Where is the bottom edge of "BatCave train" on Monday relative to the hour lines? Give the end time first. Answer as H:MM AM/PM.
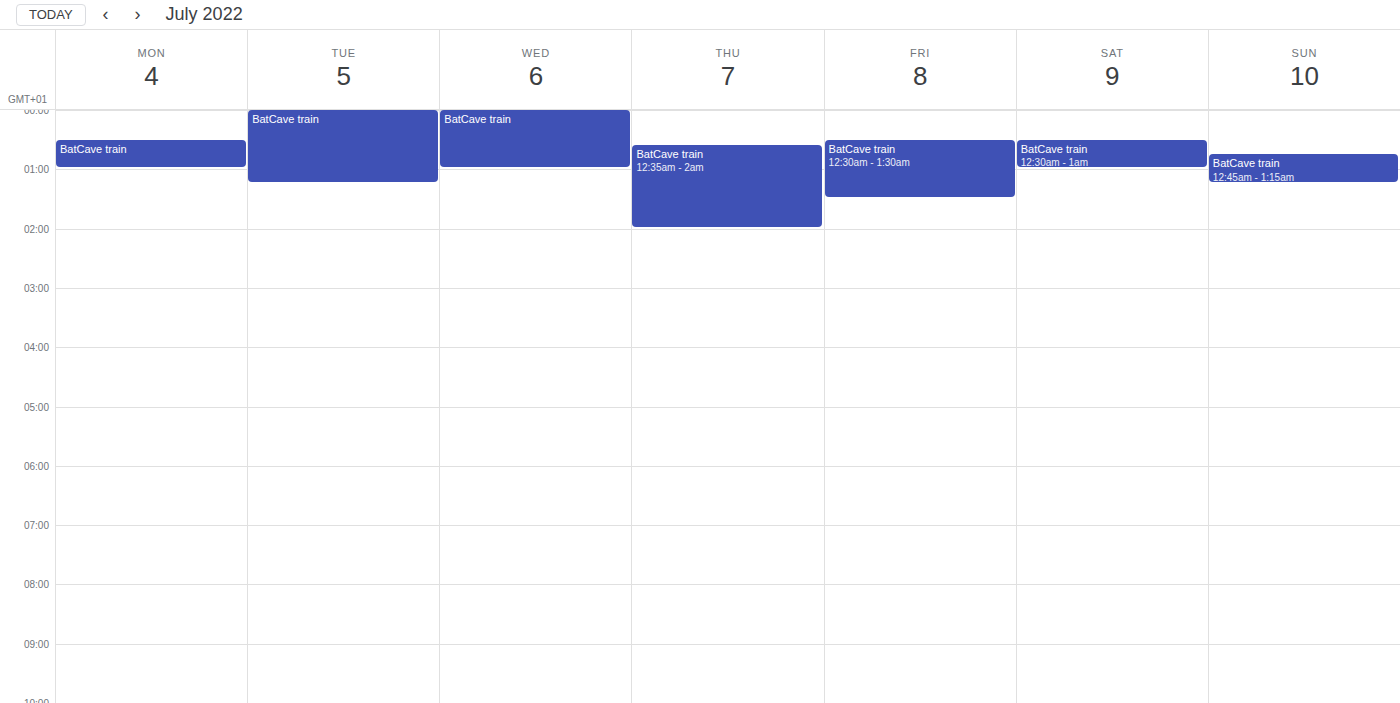
1:00 AM -- exactly on the 1 AM line.